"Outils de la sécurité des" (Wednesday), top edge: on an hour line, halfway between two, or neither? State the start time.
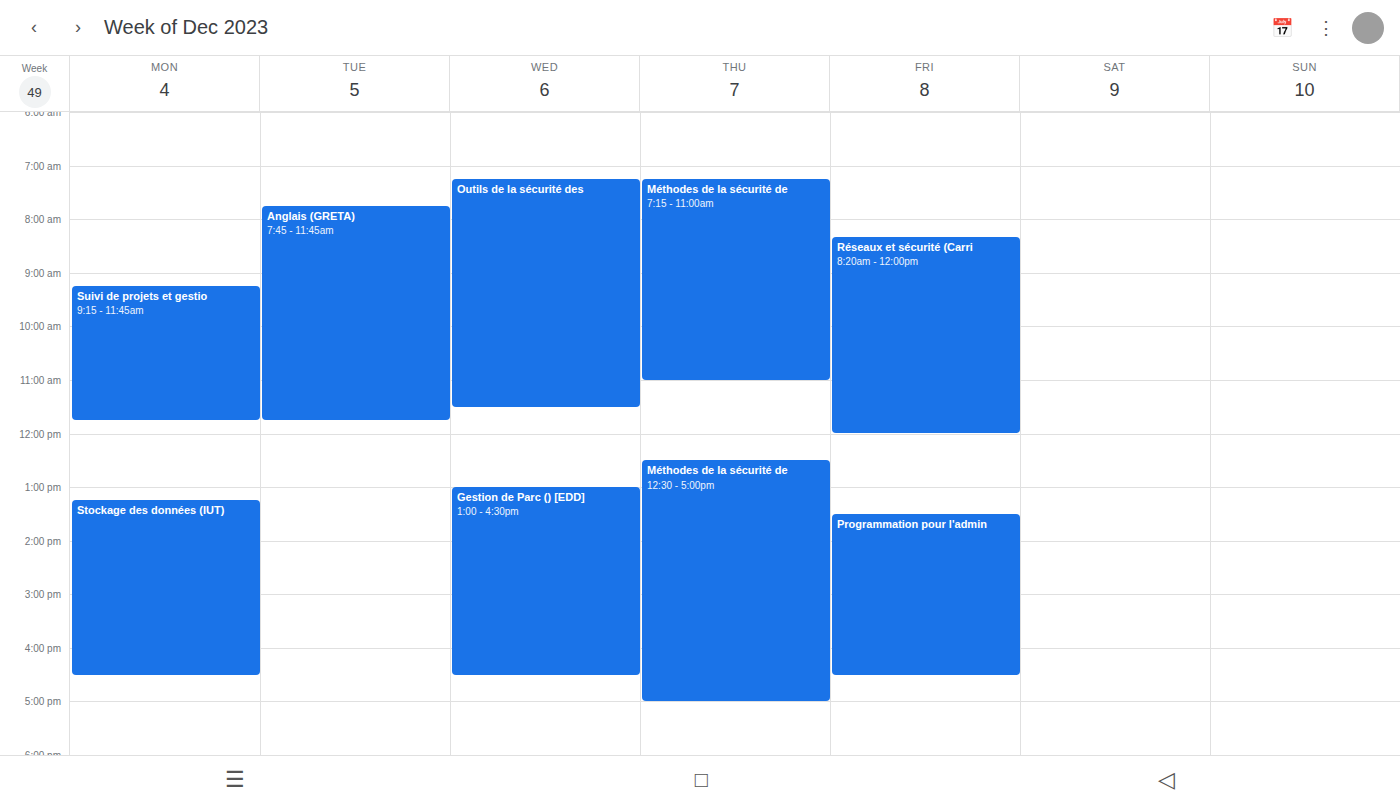
7:15 AM -- neither: a quarter of the way from the 7 AM line to the 8 AM line.